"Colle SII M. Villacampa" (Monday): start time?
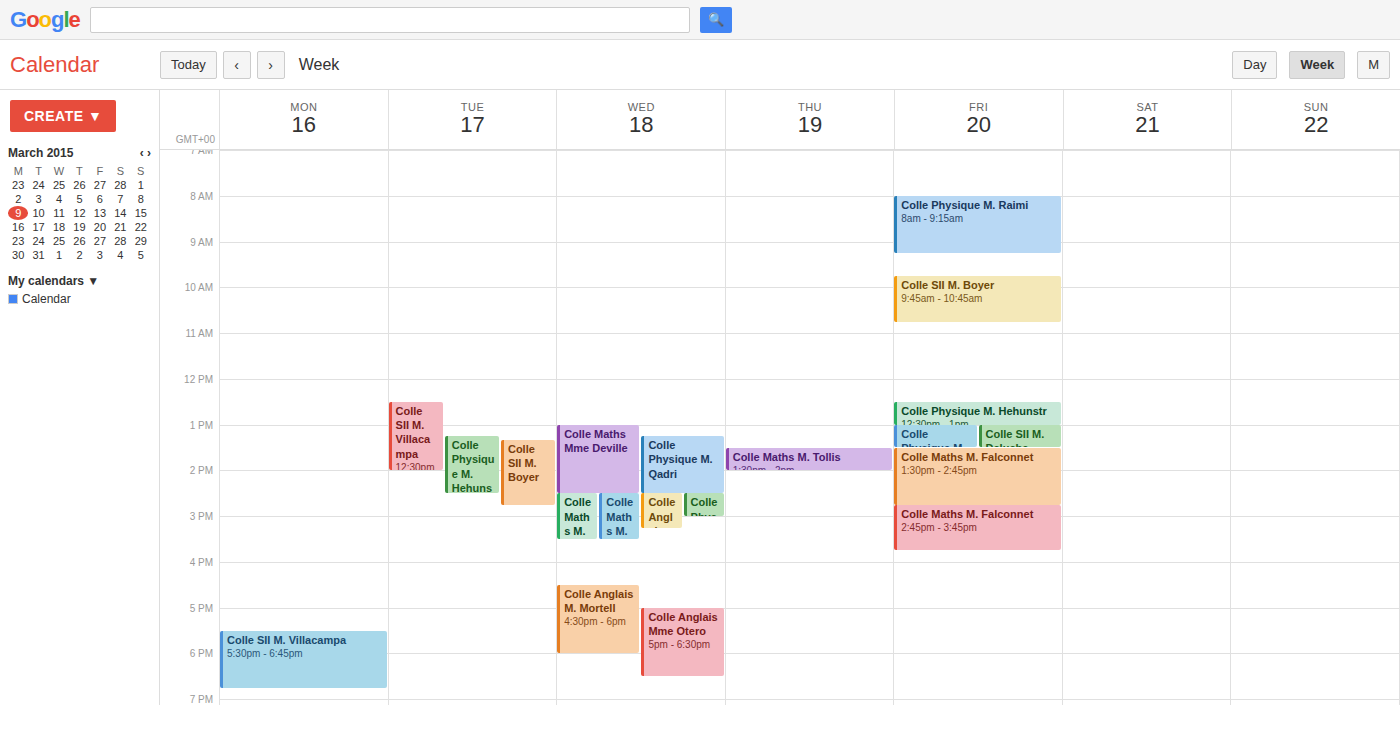
5:30 PM